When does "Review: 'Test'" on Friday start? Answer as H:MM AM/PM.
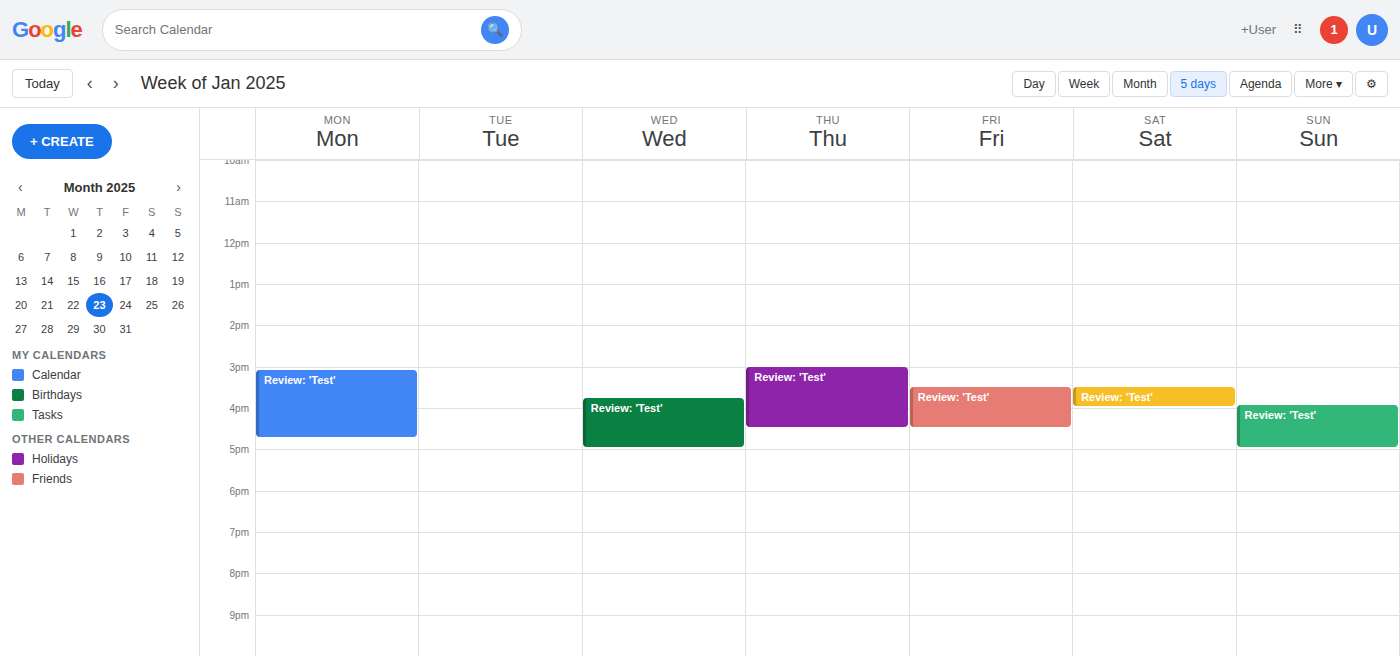
3:30 PM